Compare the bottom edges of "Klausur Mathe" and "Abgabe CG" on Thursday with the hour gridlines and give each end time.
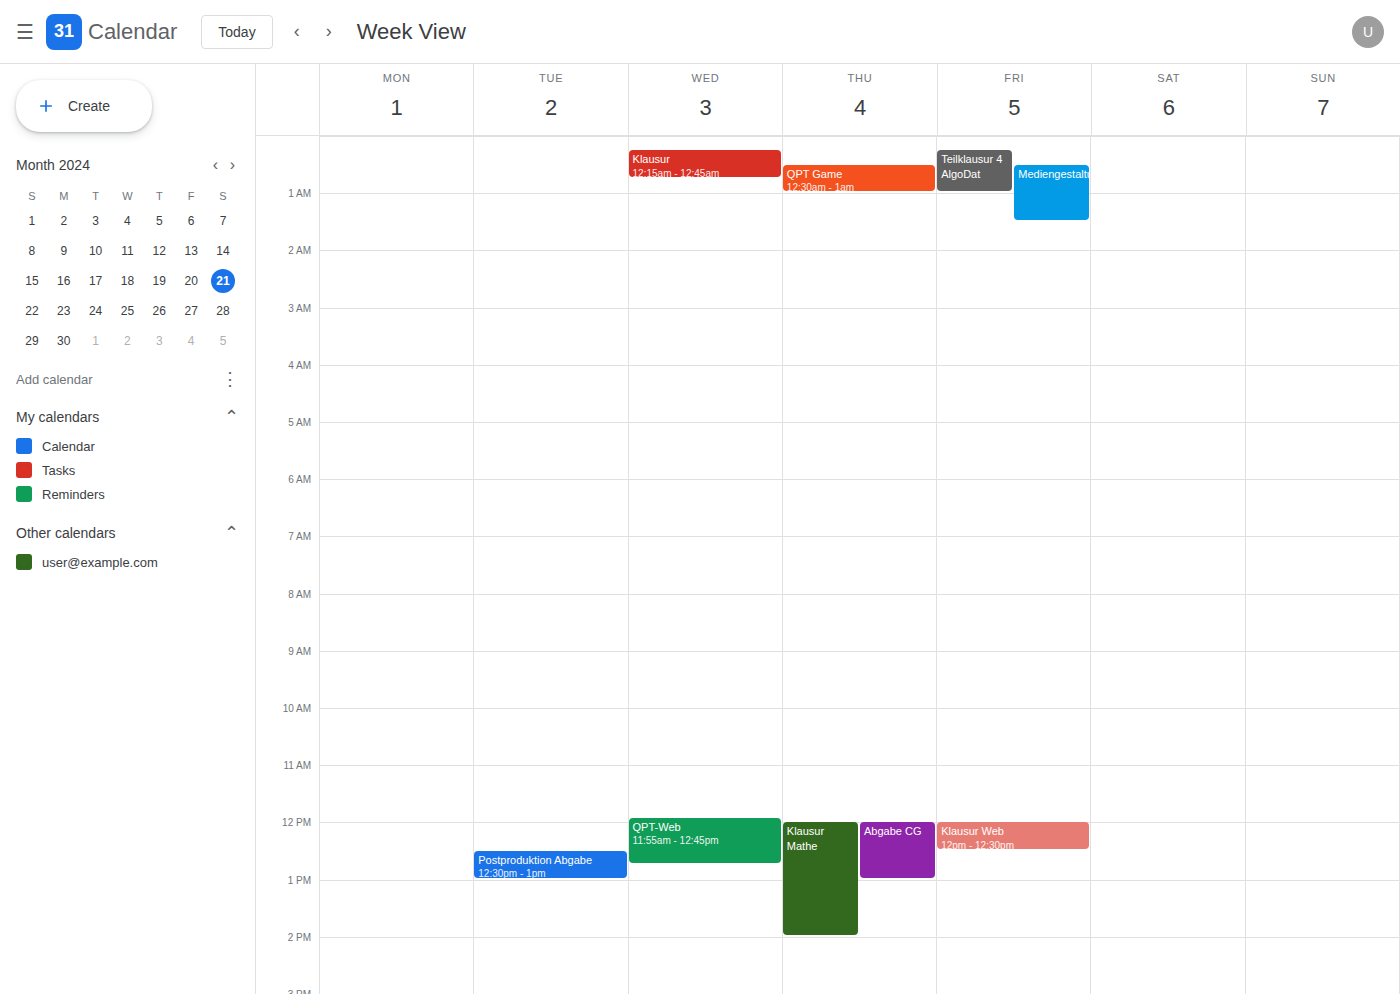
"Klausur Mathe": 2:00 PM, exactly on the 2 PM line. "Abgabe CG": 1:00 PM, exactly on the 1 PM line.